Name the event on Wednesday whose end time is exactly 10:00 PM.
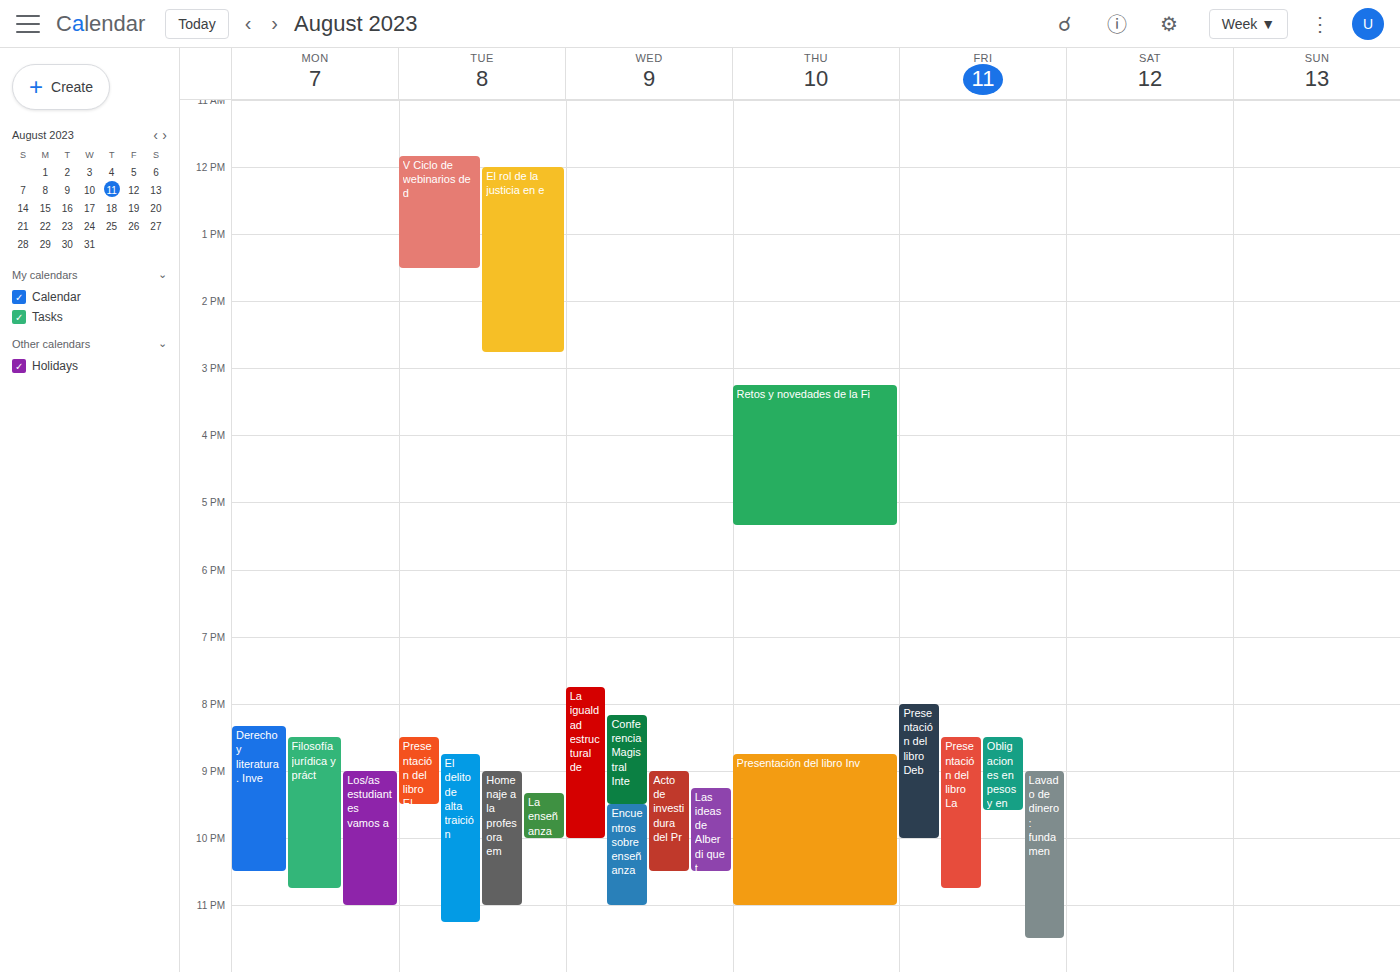
"La igualdad estructural de"